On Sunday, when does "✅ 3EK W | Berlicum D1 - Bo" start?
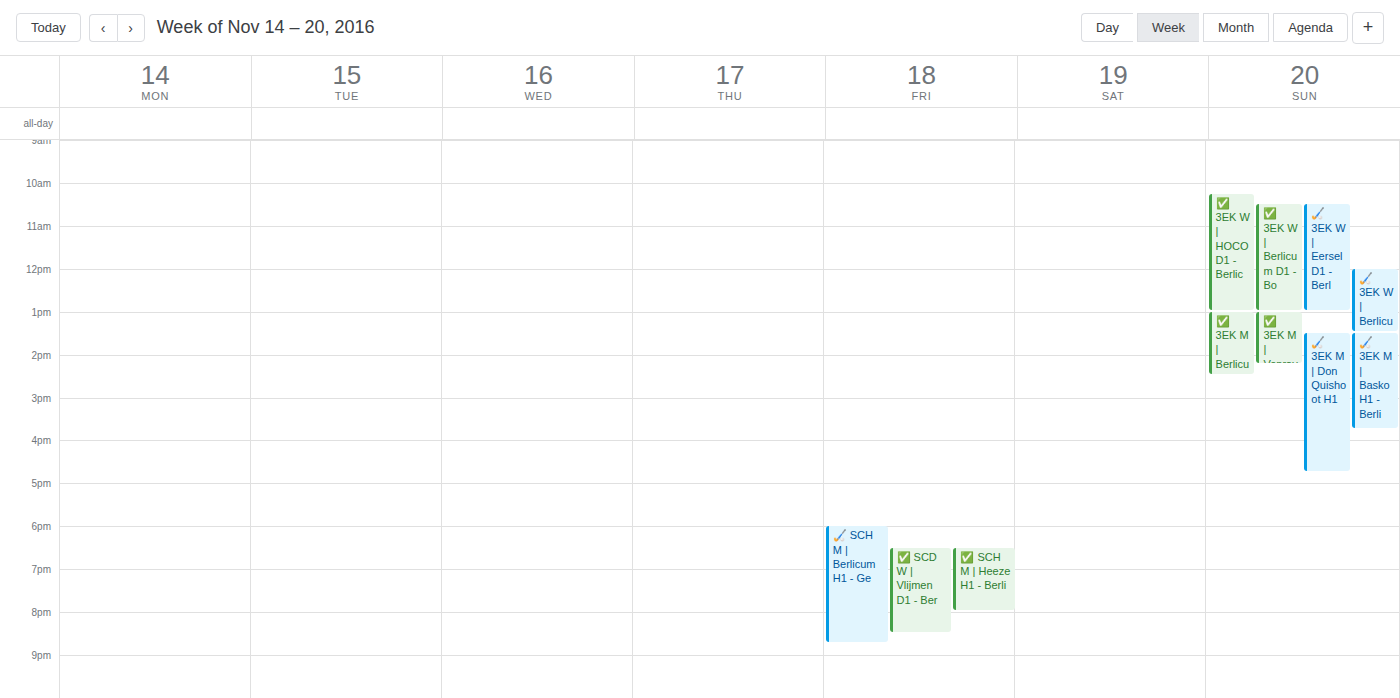
10:30 AM